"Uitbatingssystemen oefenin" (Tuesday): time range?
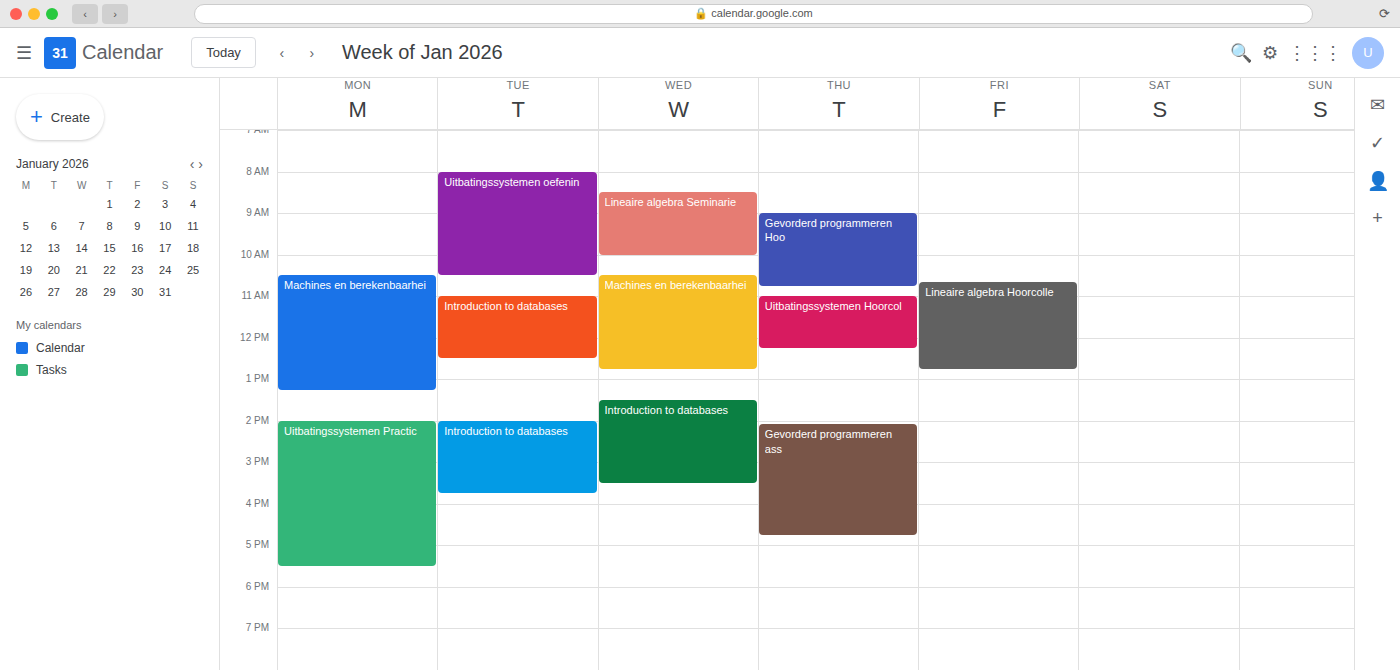
8:00 AM to 10:30 AM